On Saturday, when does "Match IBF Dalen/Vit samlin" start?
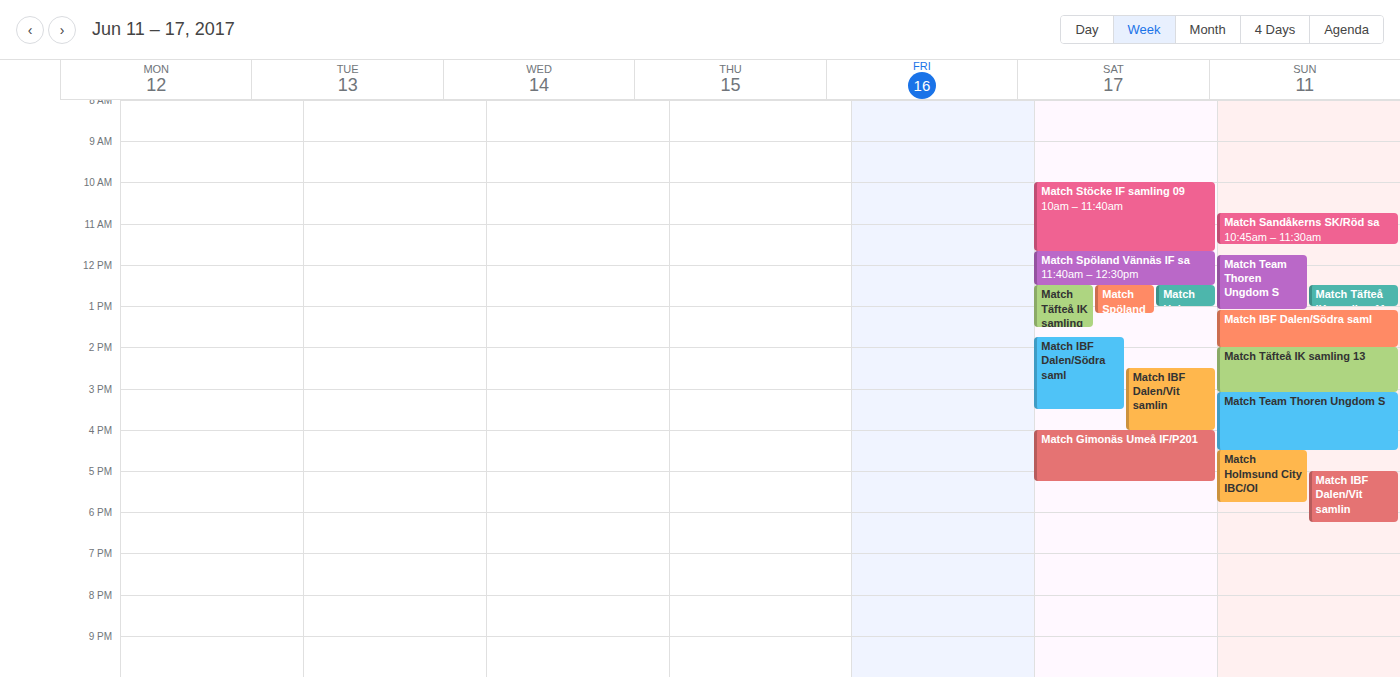
2:30 PM